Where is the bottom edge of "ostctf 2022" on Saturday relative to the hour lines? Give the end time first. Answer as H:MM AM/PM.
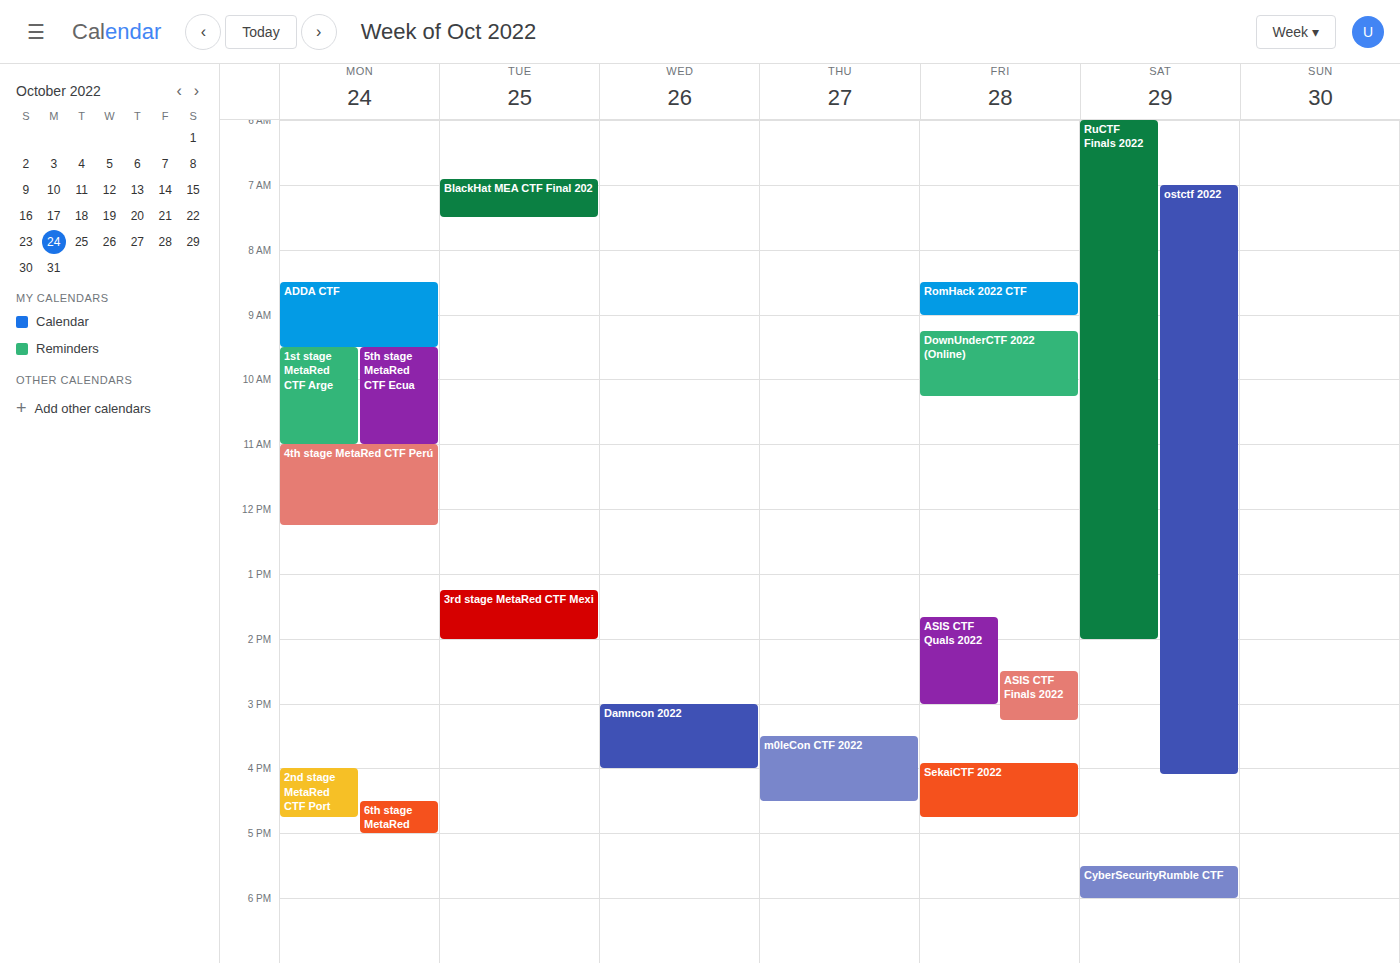
4:05 PM -- neither: 5 minutes below the 4 PM line and 55 minutes above the 5 PM line.